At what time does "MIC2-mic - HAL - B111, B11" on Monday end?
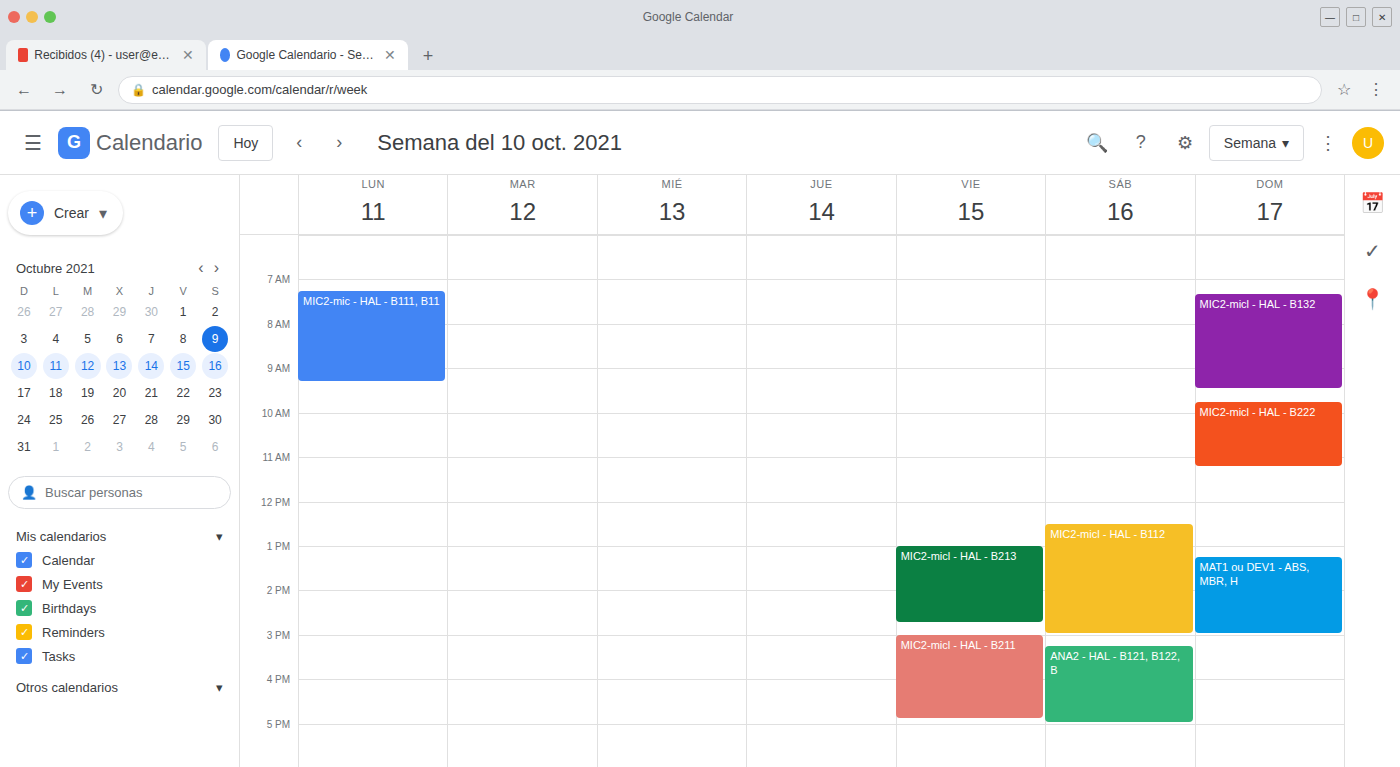
9:20 AM